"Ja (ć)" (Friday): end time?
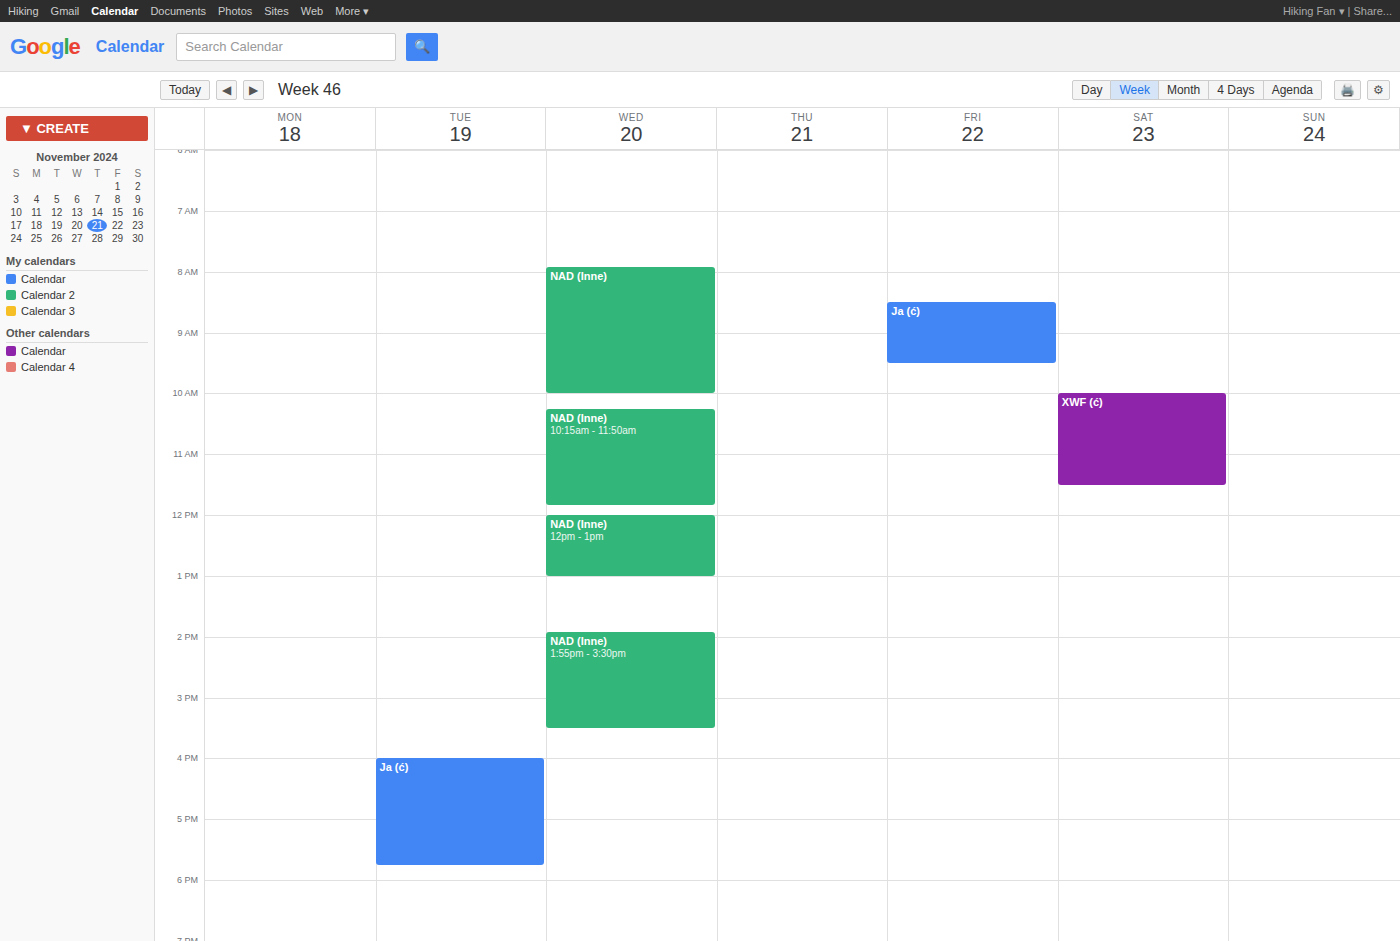
09:30